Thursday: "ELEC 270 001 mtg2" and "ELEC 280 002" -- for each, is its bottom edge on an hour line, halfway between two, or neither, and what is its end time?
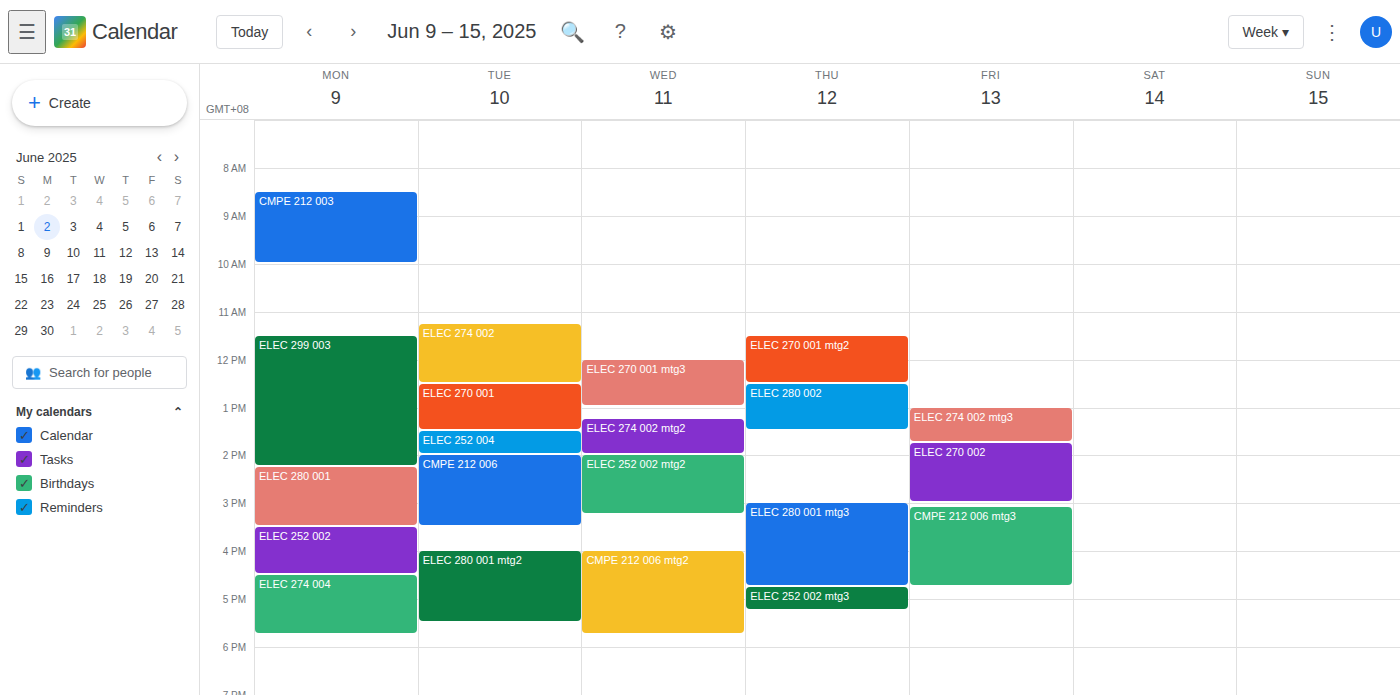
"ELEC 270 001 mtg2": 12:30 PM, halfway between the 12 PM and 1 PM lines. "ELEC 280 002": 1:30 PM, halfway between the 1 PM and 2 PM lines.